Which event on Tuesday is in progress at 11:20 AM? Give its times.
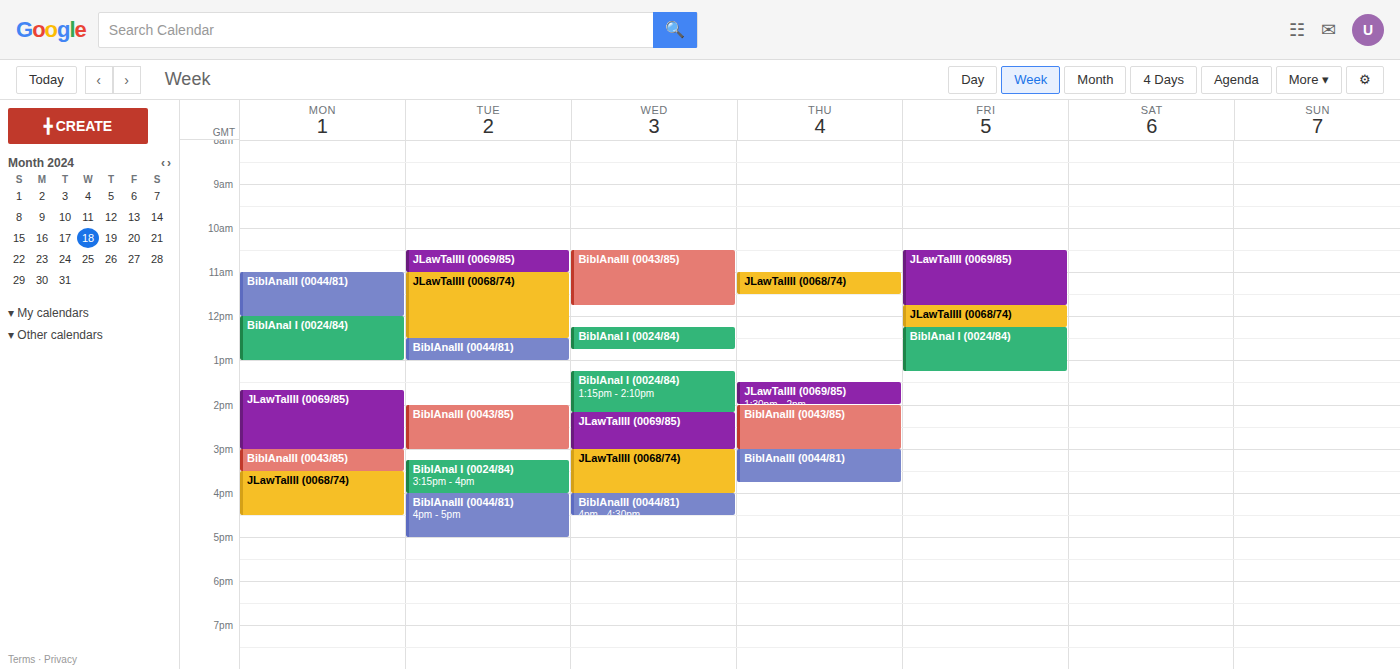
"JLawTalIII (0068/74)", 11:00 AM to 12:30 PM